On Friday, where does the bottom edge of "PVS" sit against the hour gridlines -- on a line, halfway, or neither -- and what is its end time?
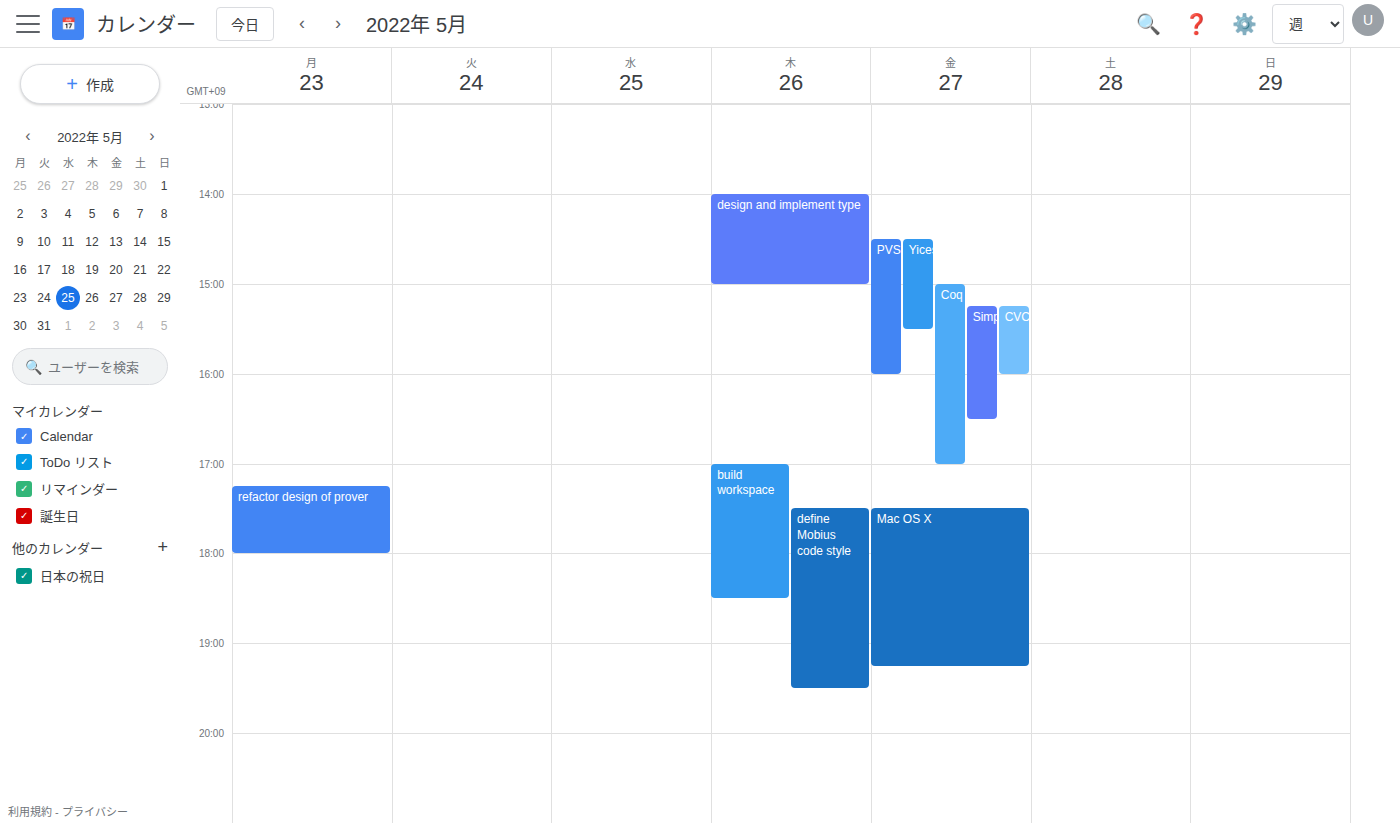
4:00 PM -- exactly on the 4 PM line.